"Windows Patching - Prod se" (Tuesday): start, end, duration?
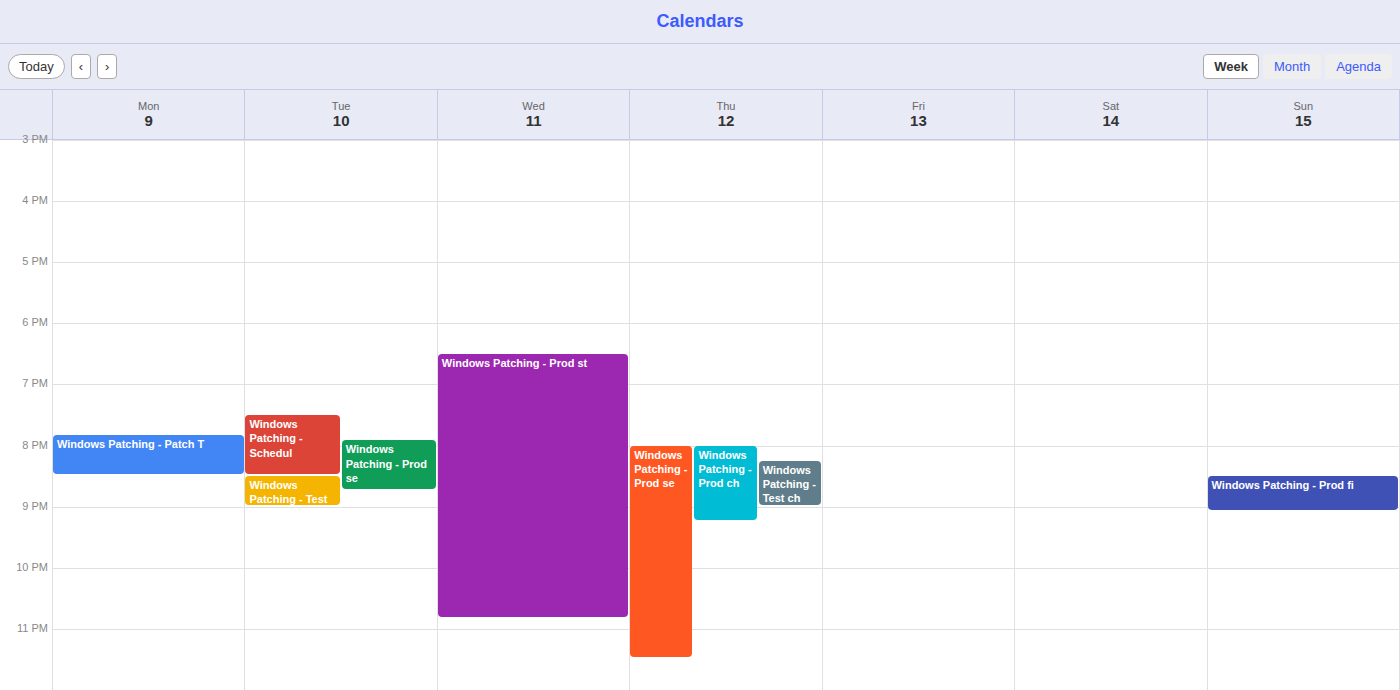
7:55 PM to 8:45 PM, 50 minutes